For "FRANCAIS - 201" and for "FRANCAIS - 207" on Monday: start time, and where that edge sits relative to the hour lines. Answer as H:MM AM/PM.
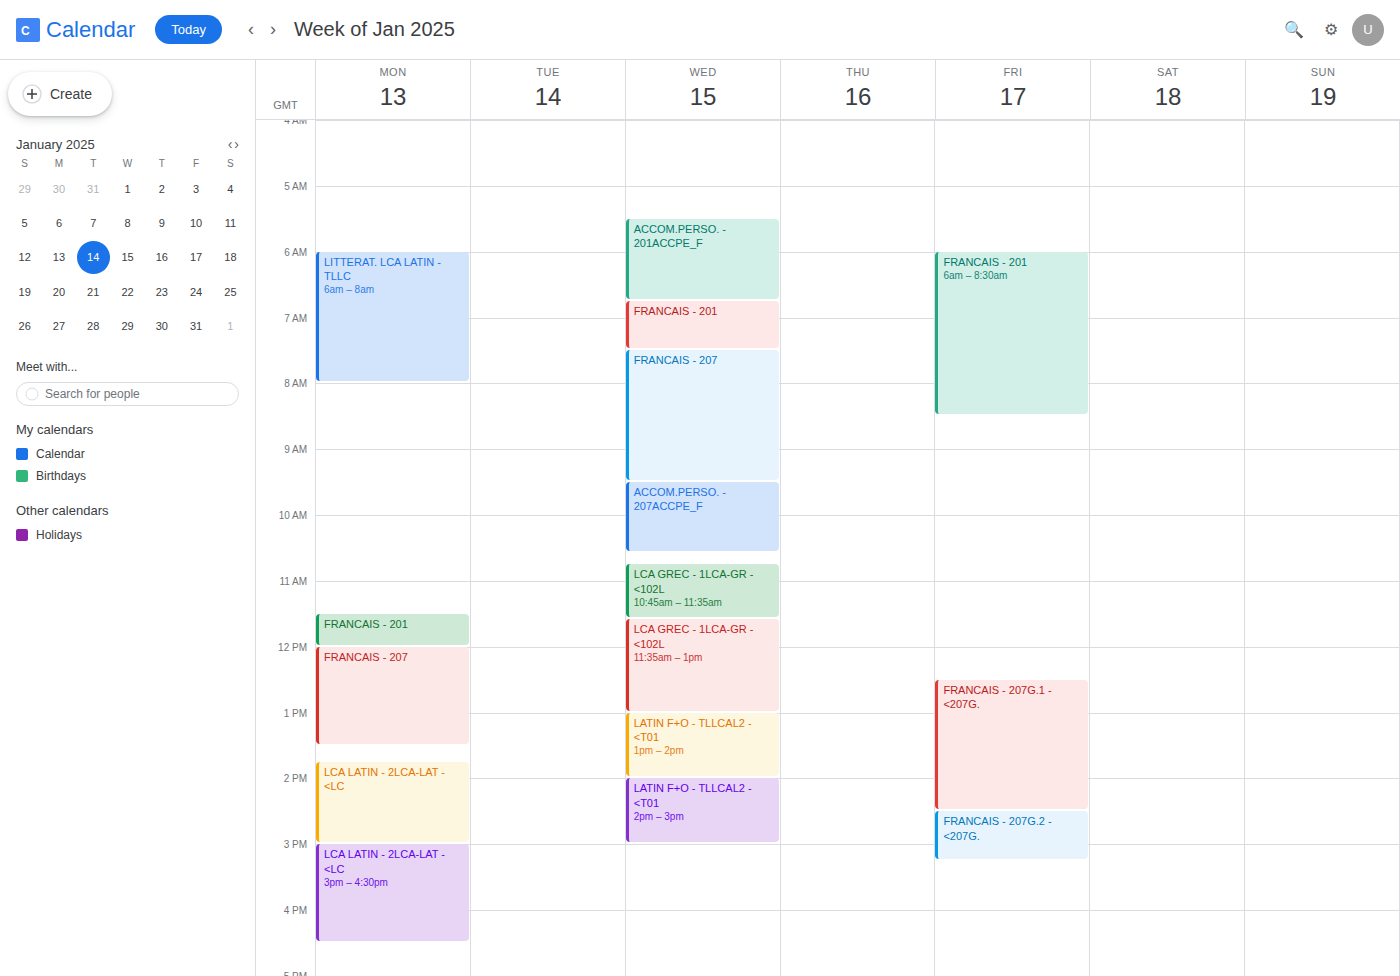
"FRANCAIS - 201": 11:30 AM, halfway between the 11 AM and 12 PM lines. "FRANCAIS - 207": 12:00 PM, exactly on the 12 PM line.